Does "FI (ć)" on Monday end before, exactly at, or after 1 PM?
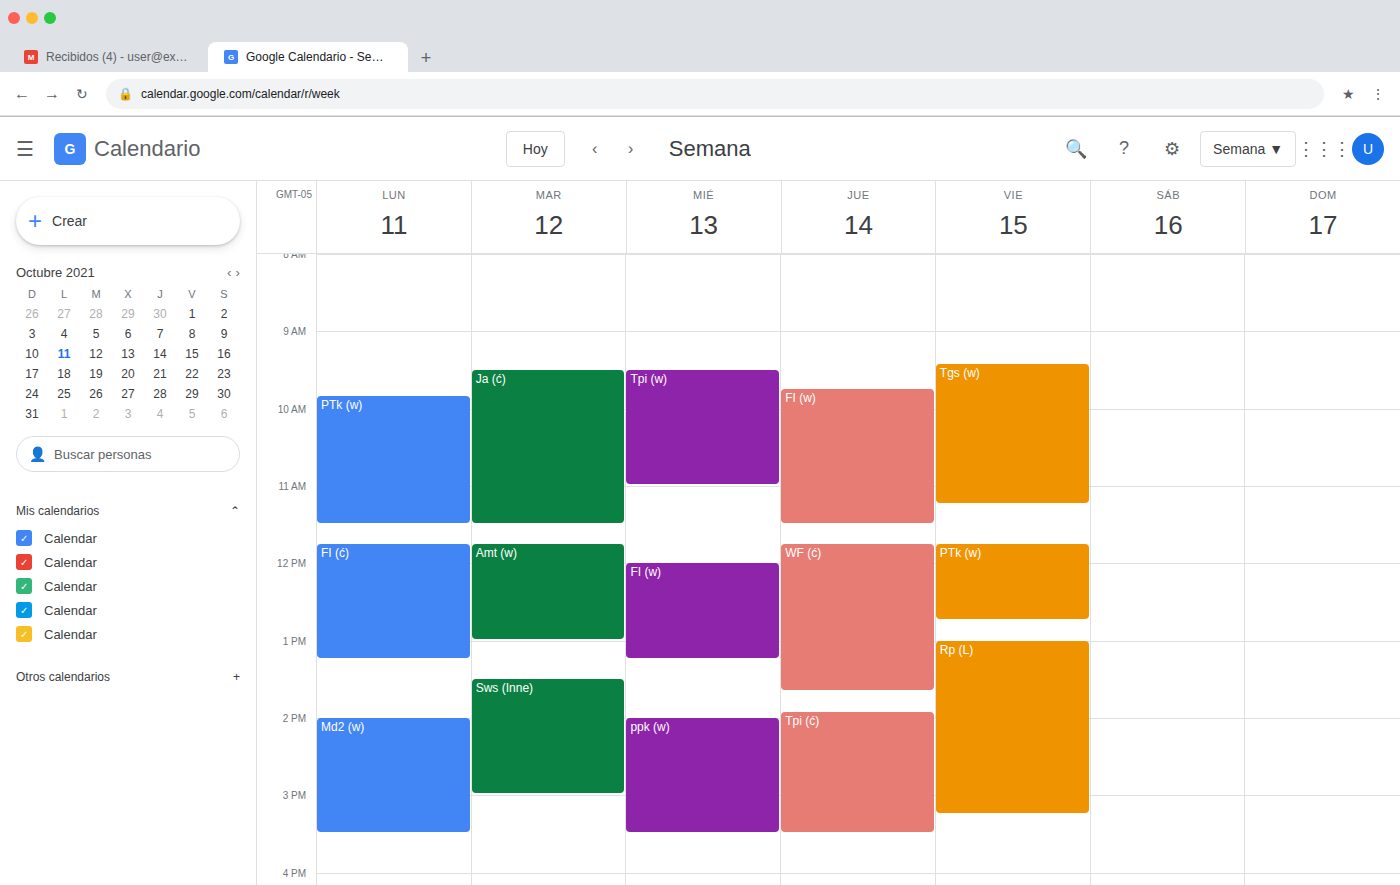
1:15 PM -- after 1 PM, 15 minutes below the 1 PM line.